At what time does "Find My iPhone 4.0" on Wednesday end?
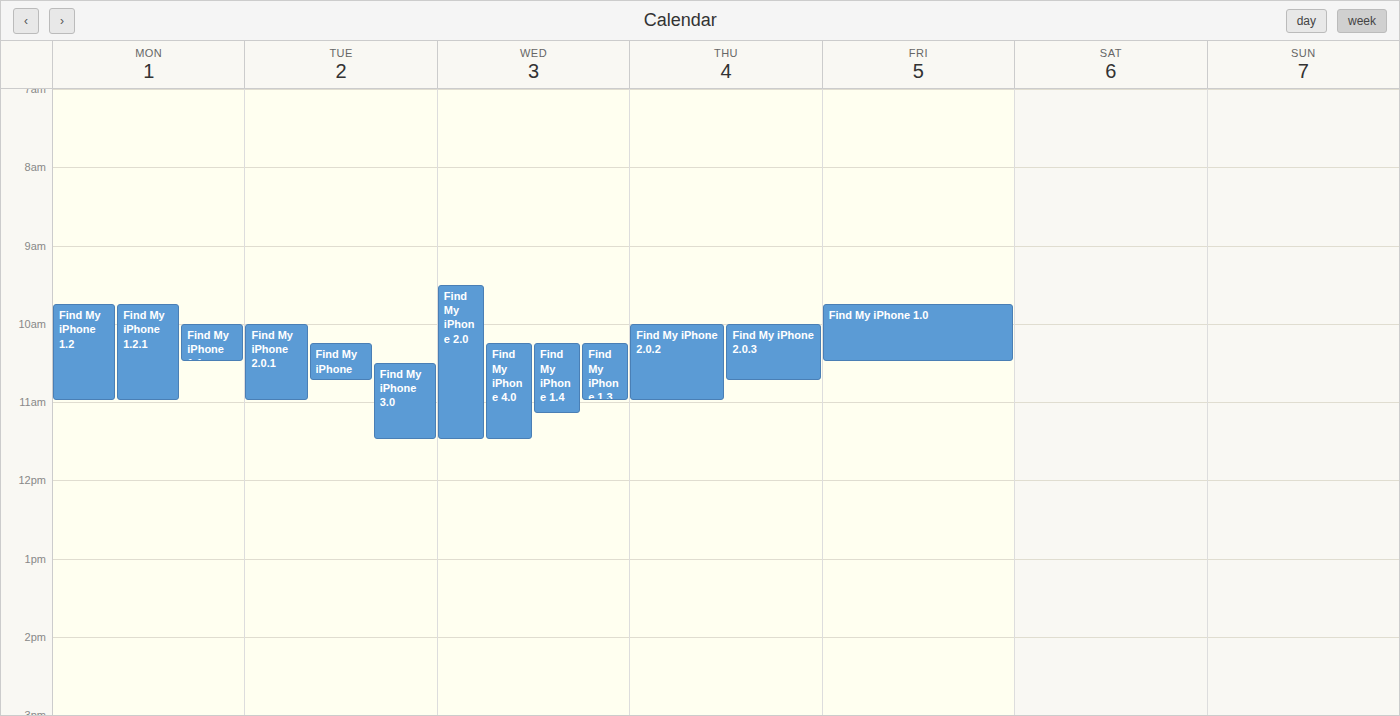
11:30 AM